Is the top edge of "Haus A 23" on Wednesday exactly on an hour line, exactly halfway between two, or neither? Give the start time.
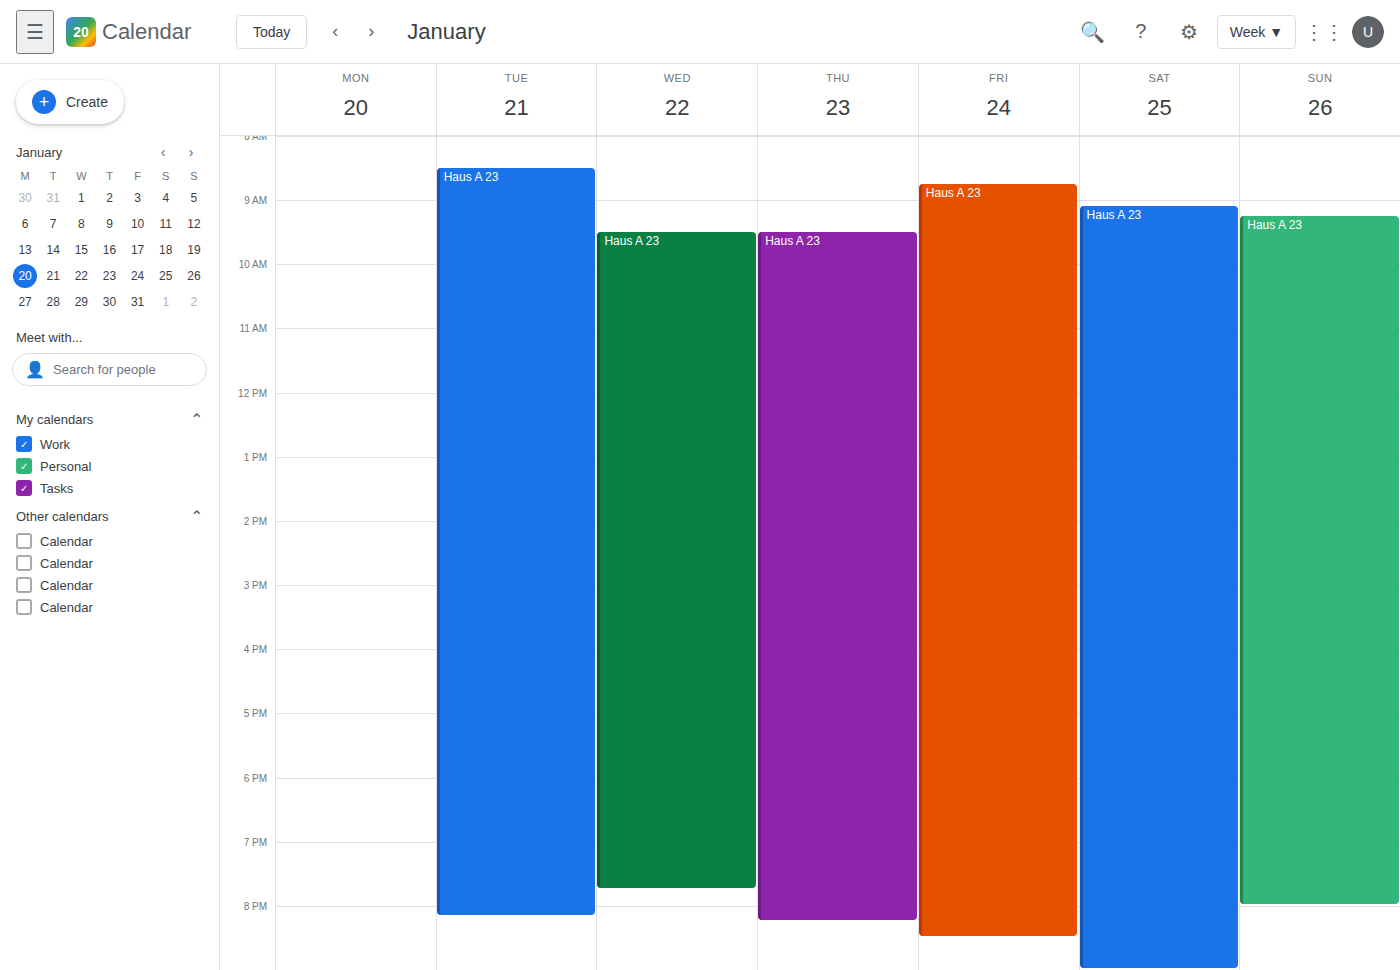
9:30 AM -- halfway between the 9 AM and 10 AM lines.